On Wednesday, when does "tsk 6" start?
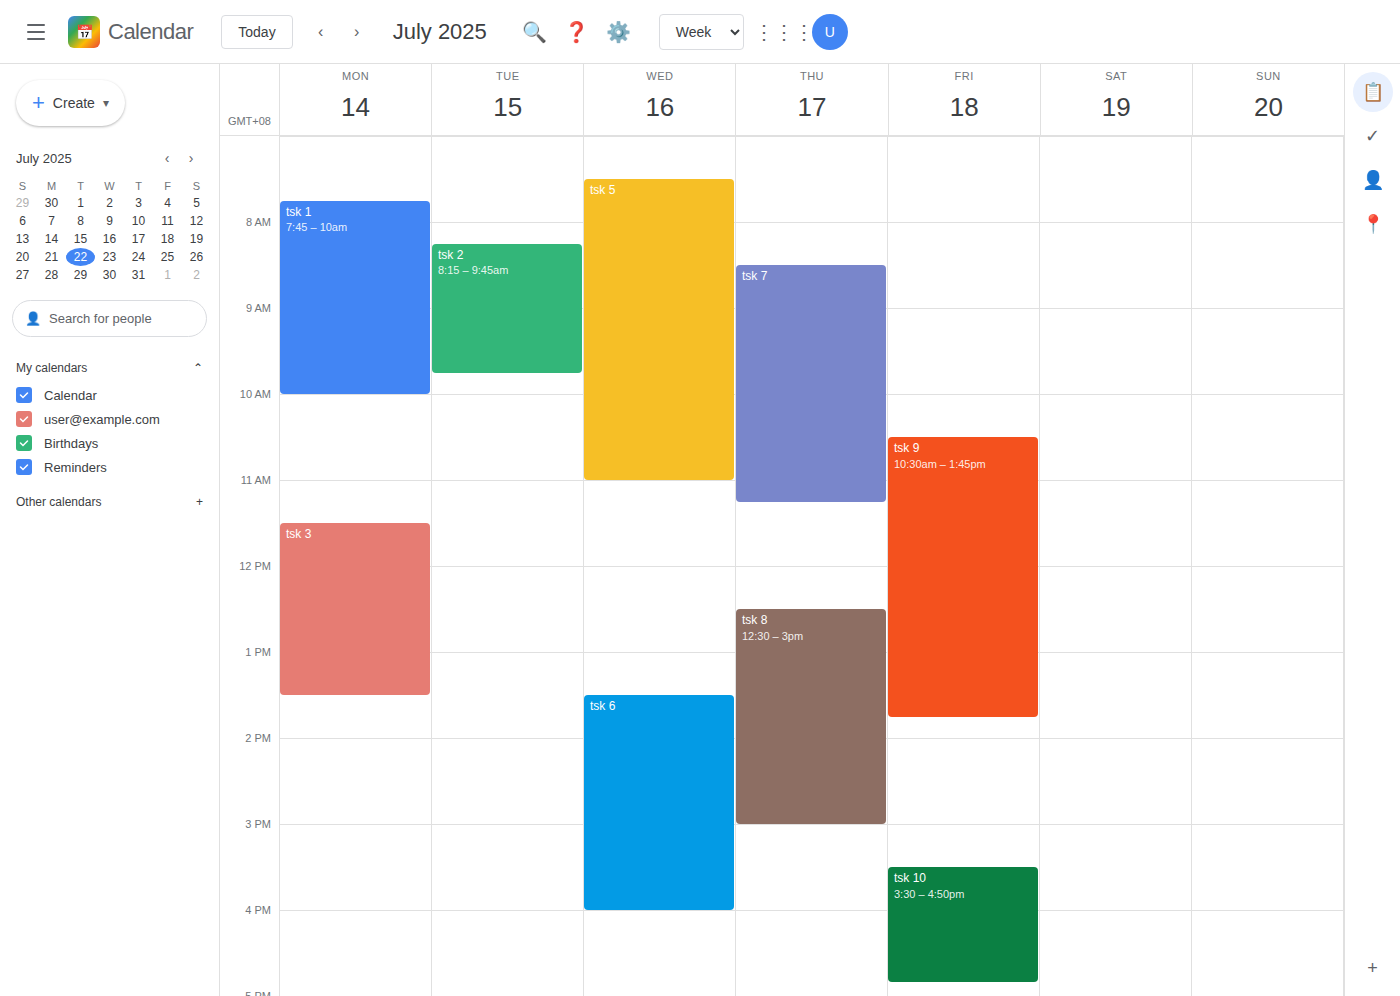
1:30 PM